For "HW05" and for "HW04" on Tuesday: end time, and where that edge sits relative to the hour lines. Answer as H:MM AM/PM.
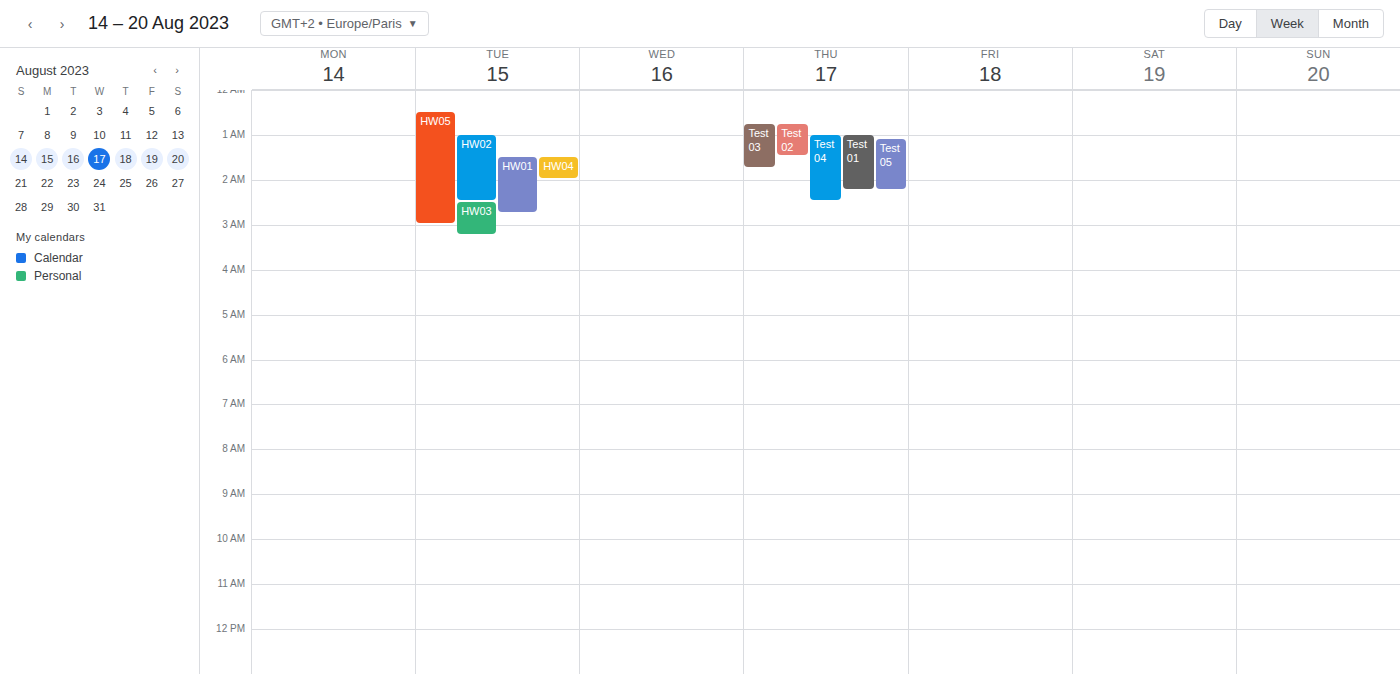
"HW05": 3:00 AM, exactly on the 3 AM line. "HW04": 2:00 AM, exactly on the 2 AM line.